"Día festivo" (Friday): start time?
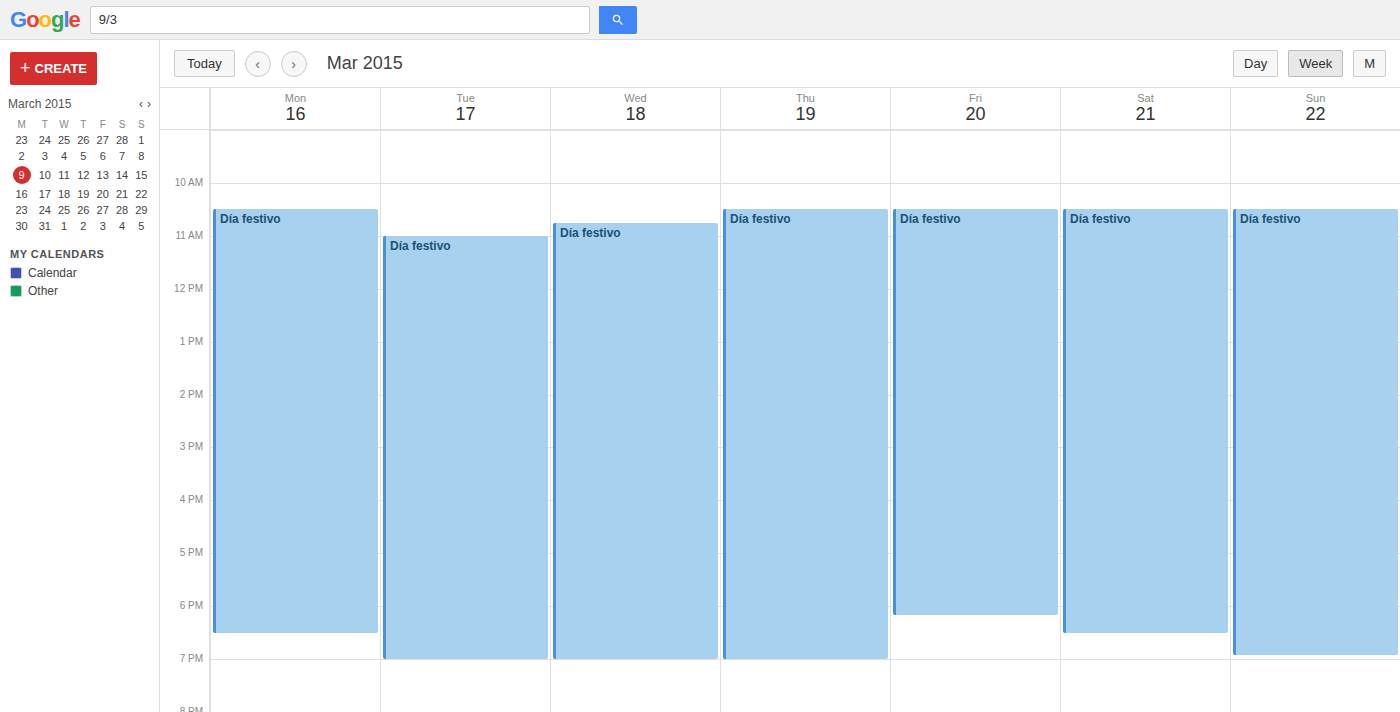
10:30 AM